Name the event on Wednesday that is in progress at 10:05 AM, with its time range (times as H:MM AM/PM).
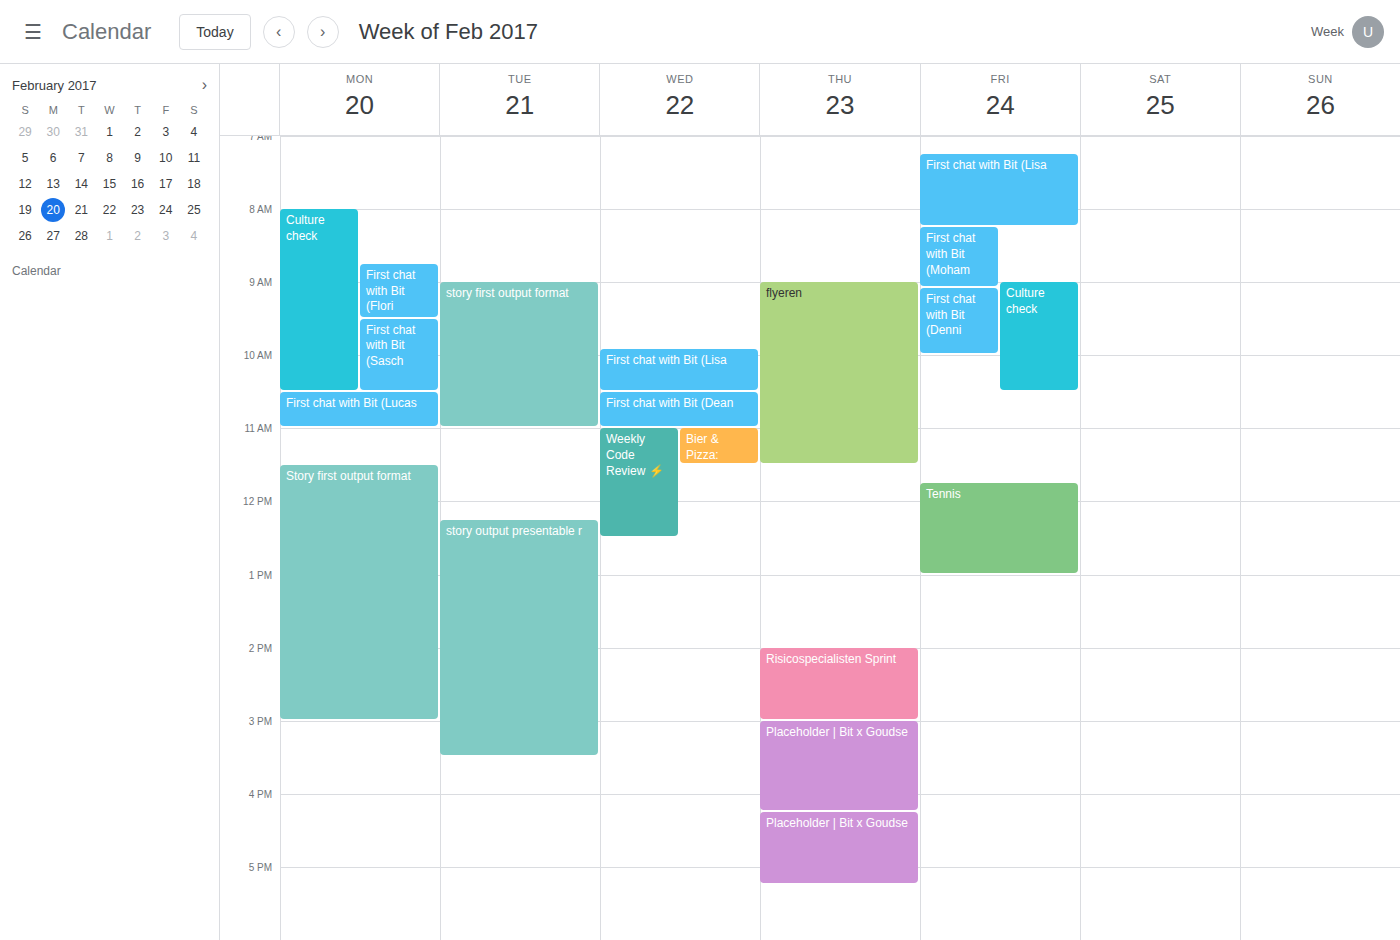
"First chat with Bit (Lisa", 9:55 AM to 10:30 AM